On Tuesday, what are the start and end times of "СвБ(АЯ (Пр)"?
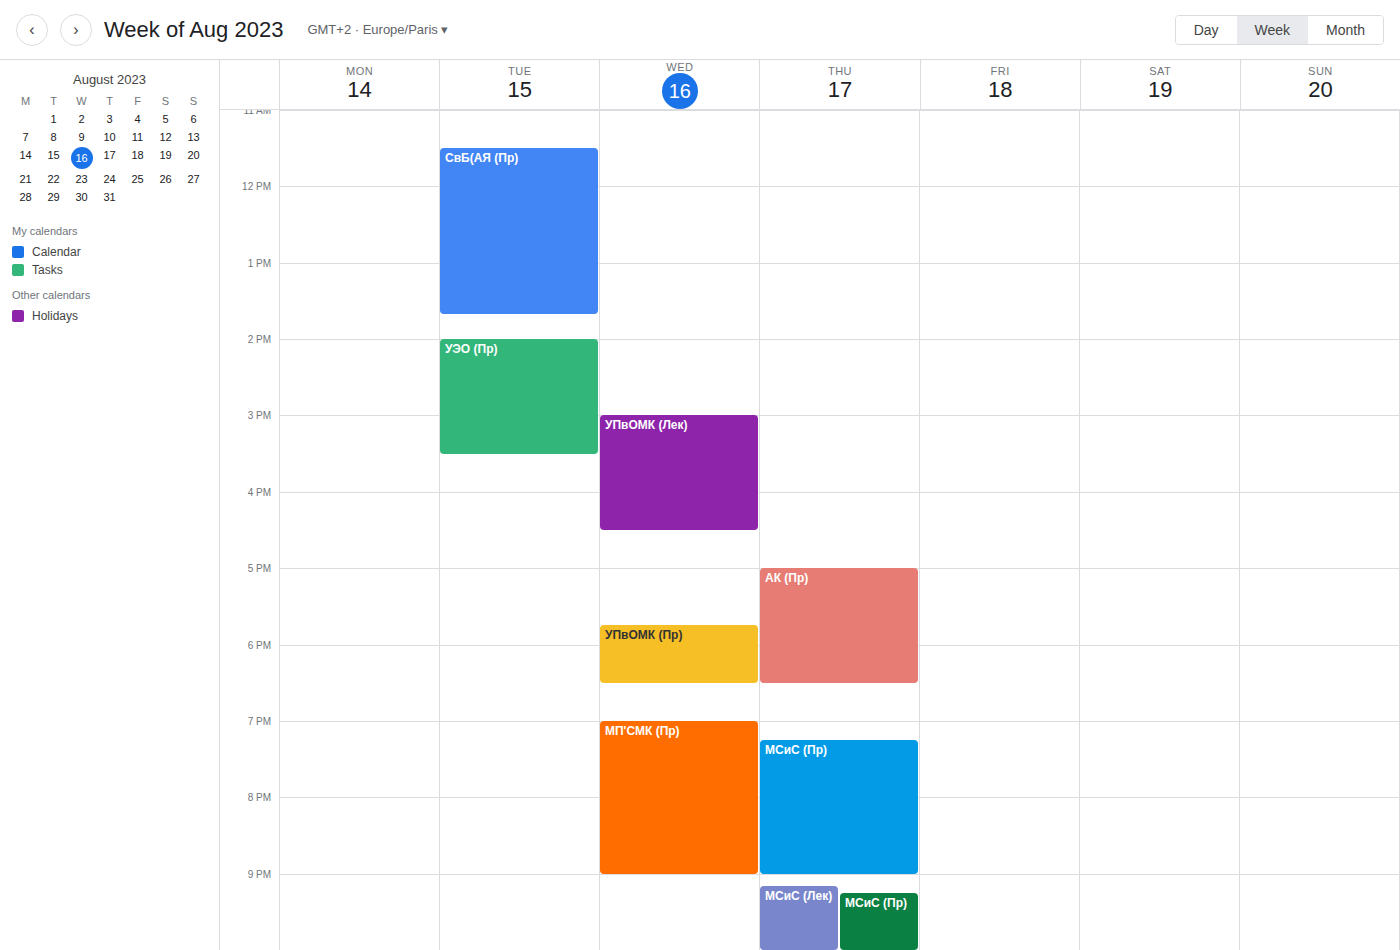
11:30 to 13:40